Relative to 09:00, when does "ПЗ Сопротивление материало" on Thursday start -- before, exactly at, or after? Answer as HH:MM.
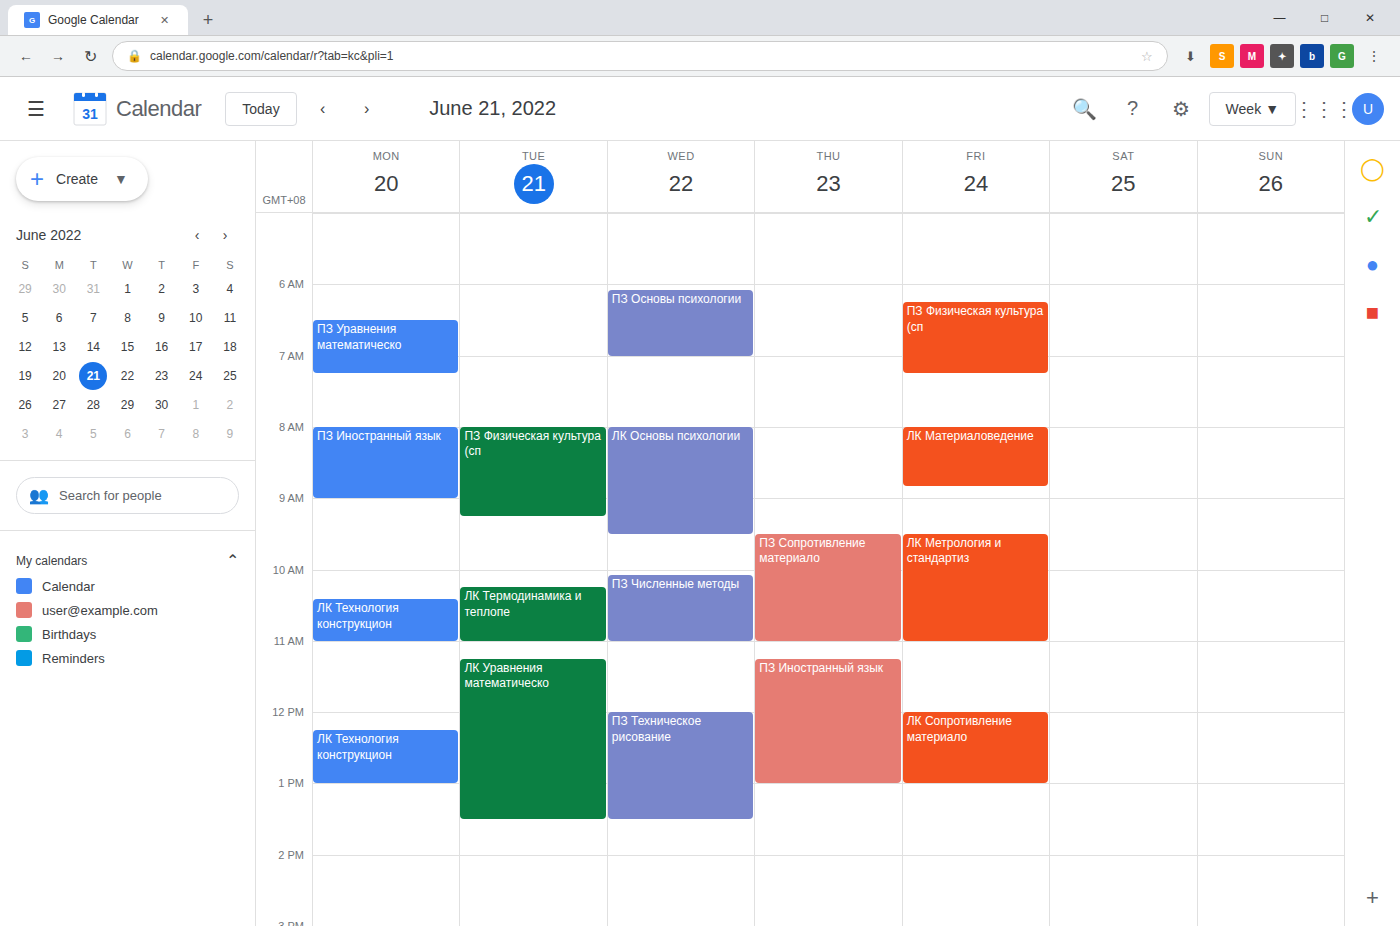
09:30 -- after 09:00, 30 minutes below the 09:00 line.